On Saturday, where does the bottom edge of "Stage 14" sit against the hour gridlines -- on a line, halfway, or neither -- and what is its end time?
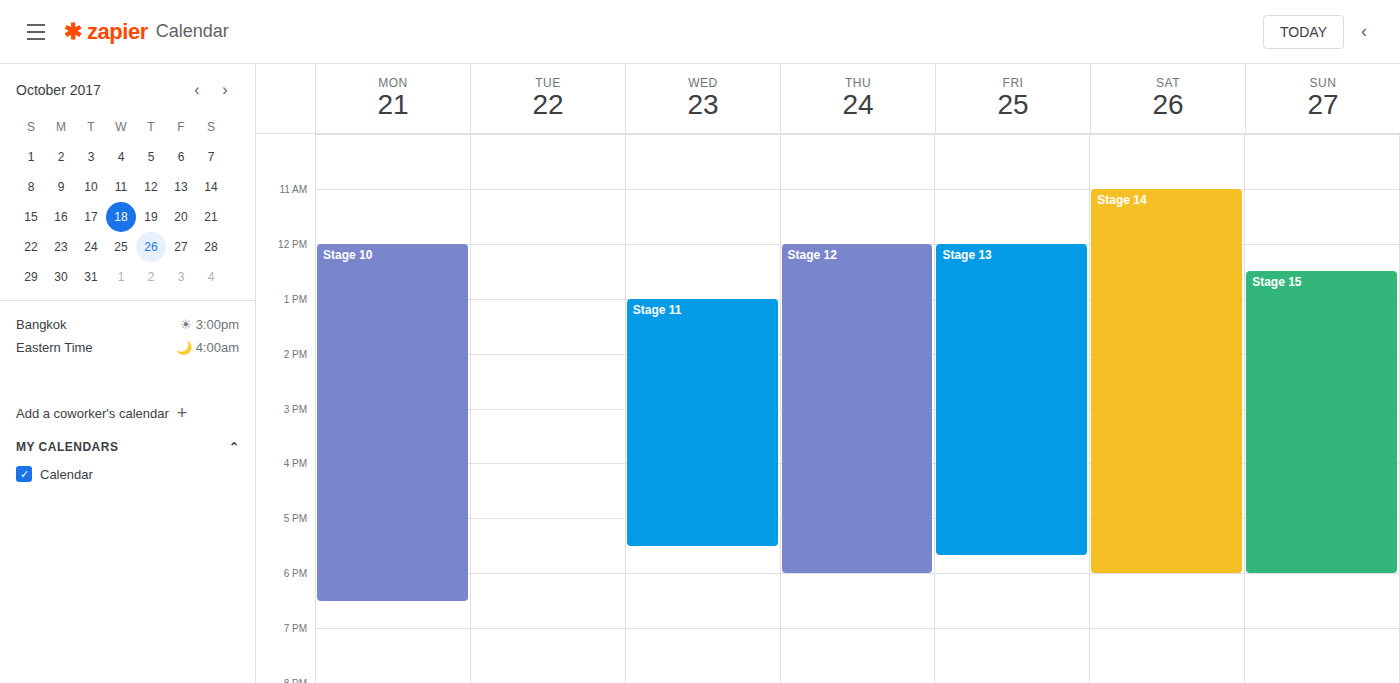
6:00 PM -- exactly on the 6 PM line.